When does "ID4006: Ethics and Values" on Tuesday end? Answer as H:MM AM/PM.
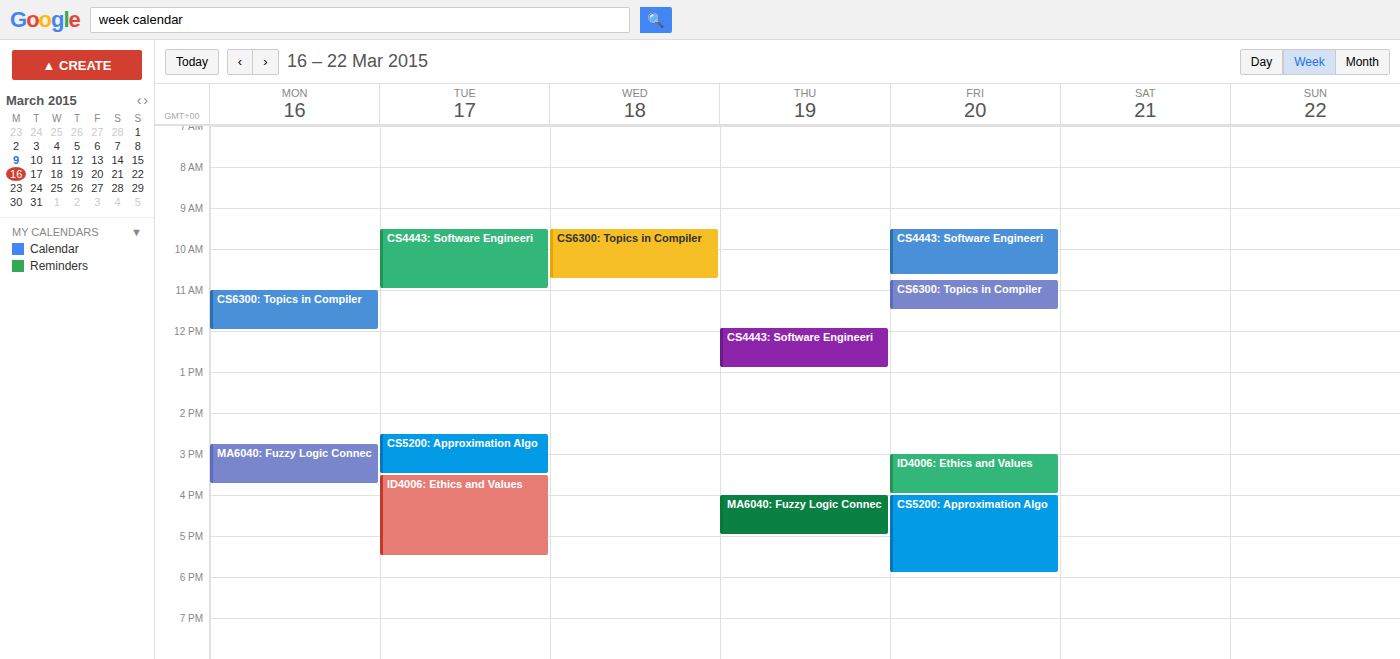
5:30 PM